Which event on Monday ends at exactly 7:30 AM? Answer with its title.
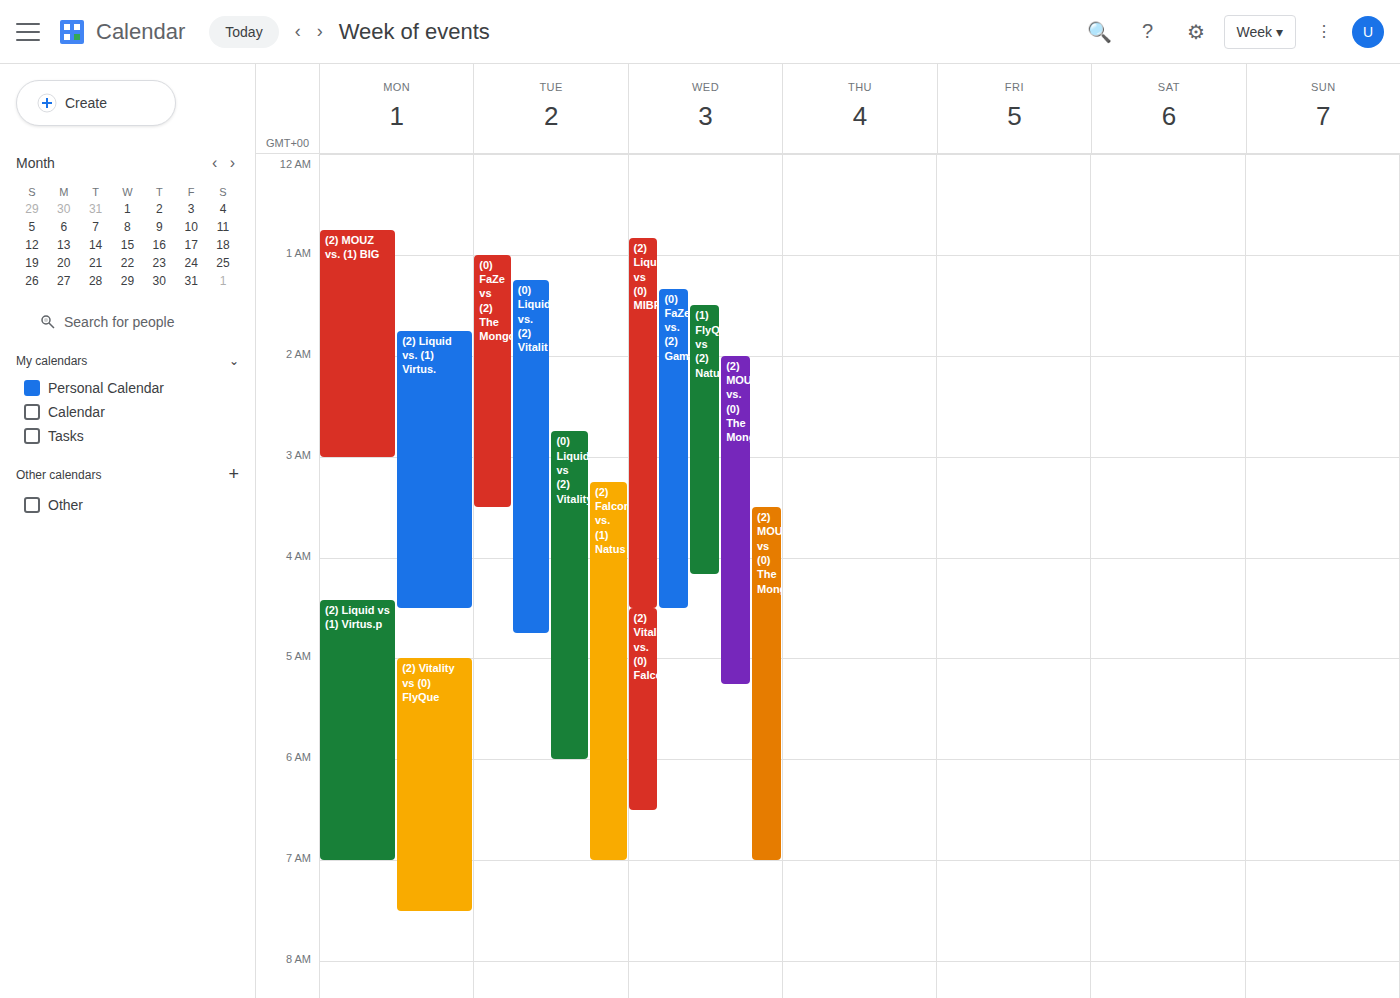
"(2) Vitality vs (0) FlyQue"